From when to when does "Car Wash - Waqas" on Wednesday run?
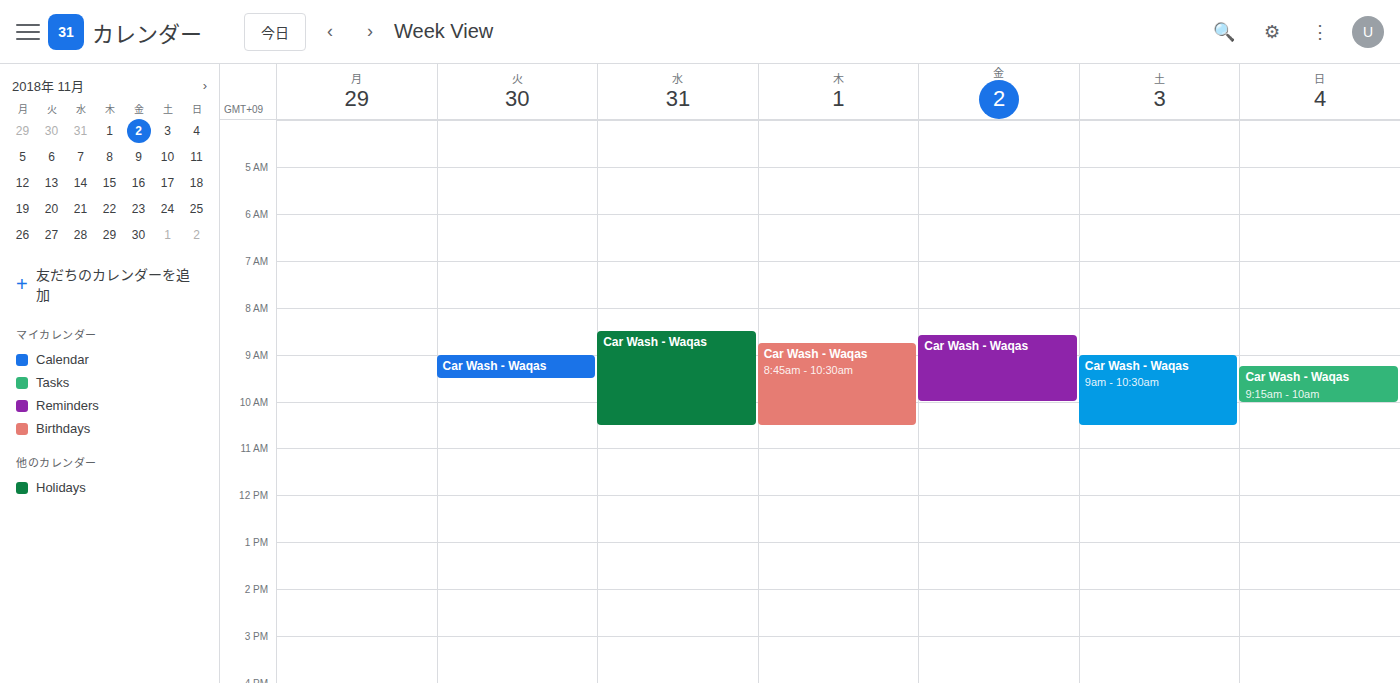
8:30 AM to 10:30 AM